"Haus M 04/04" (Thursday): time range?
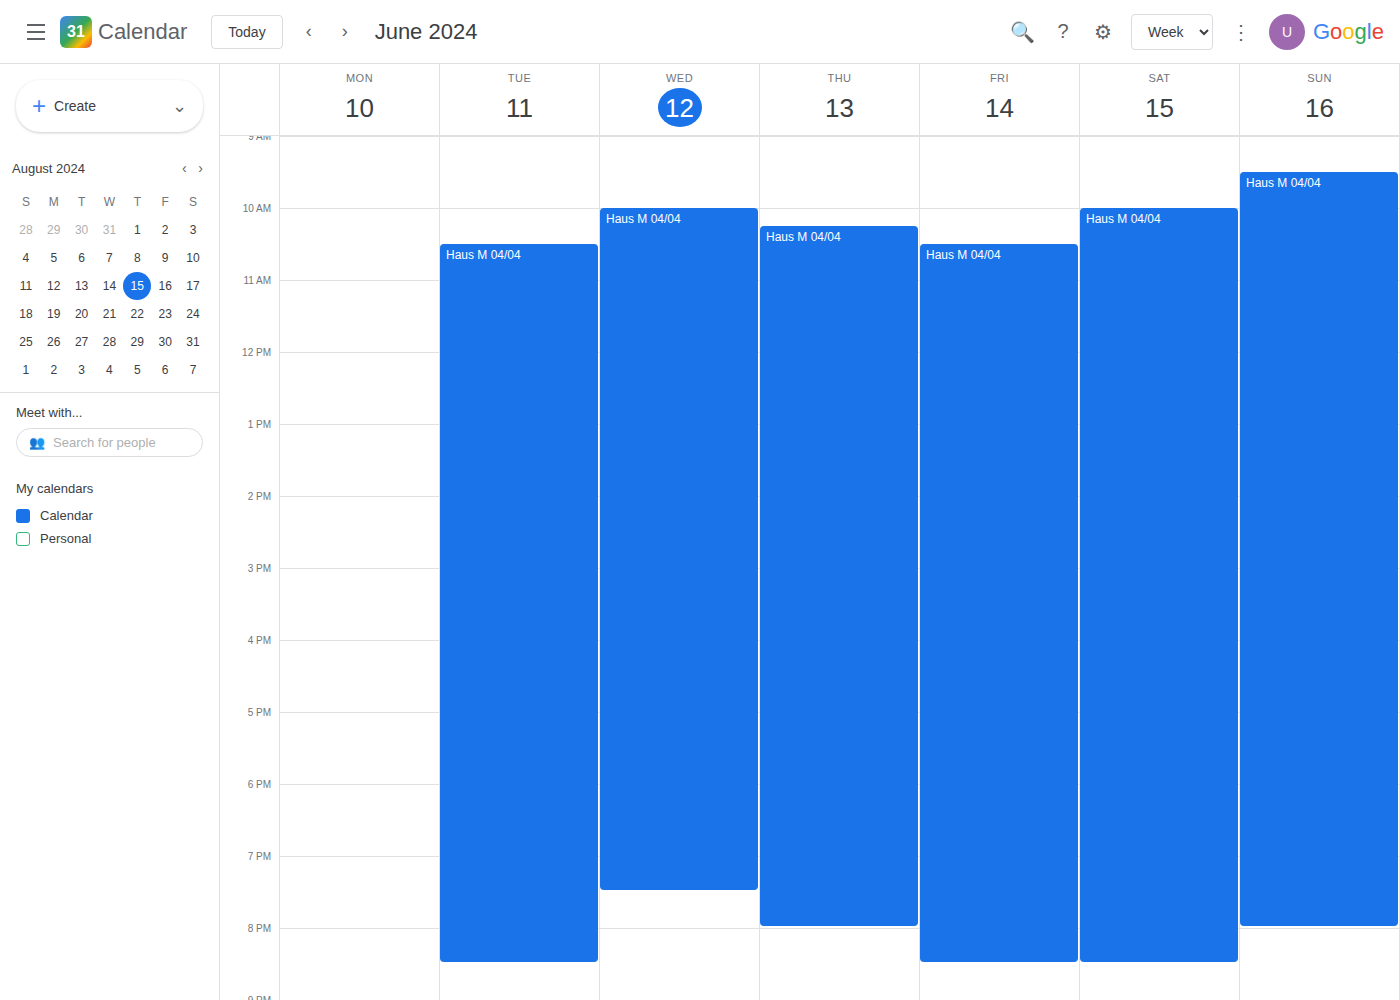
10:15 AM to 8:00 PM